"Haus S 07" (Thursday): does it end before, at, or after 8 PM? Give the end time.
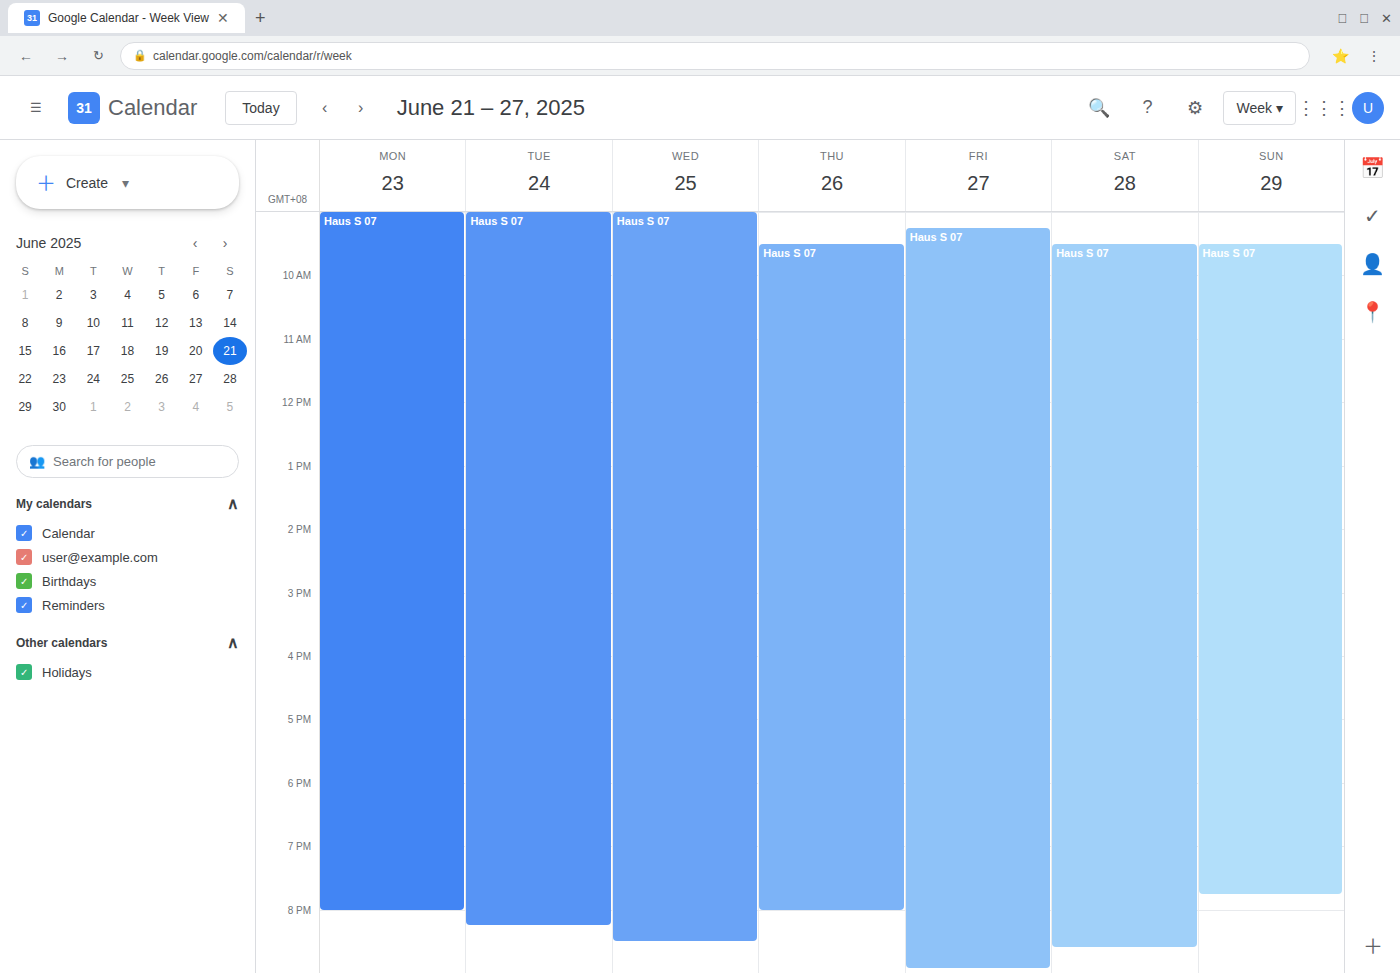
8:00 PM -- exactly at 8 PM, on the 8 PM line.